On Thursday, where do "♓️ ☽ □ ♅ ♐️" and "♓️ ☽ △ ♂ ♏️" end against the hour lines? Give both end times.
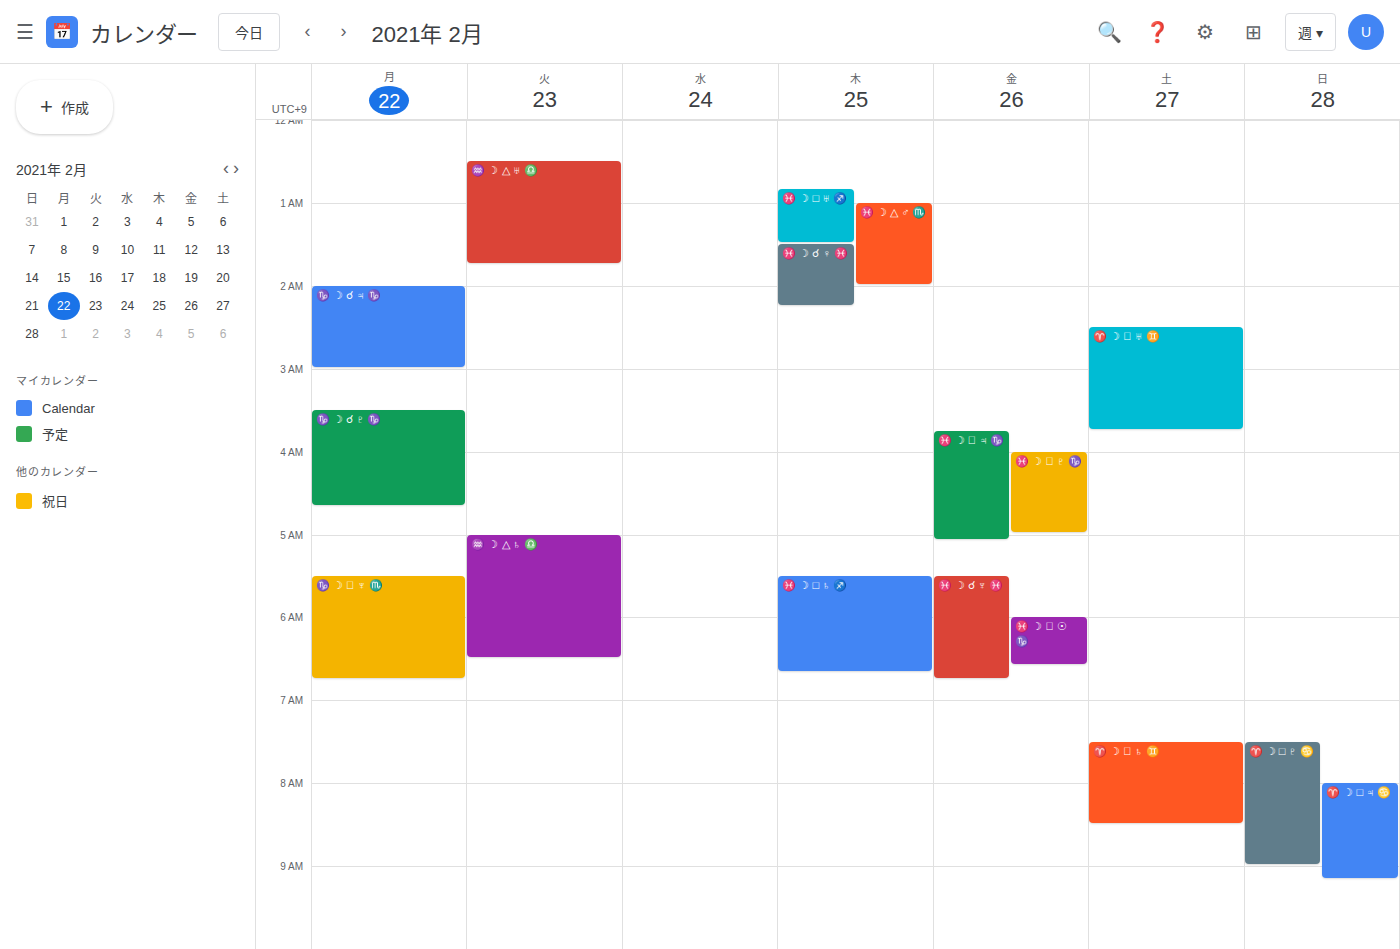
"♓️ ☽ □ ♅ ♐️": 1:30 AM, halfway between the 1 AM and 2 AM lines. "♓️ ☽ △ ♂ ♏️": 2:00 AM, exactly on the 2 AM line.